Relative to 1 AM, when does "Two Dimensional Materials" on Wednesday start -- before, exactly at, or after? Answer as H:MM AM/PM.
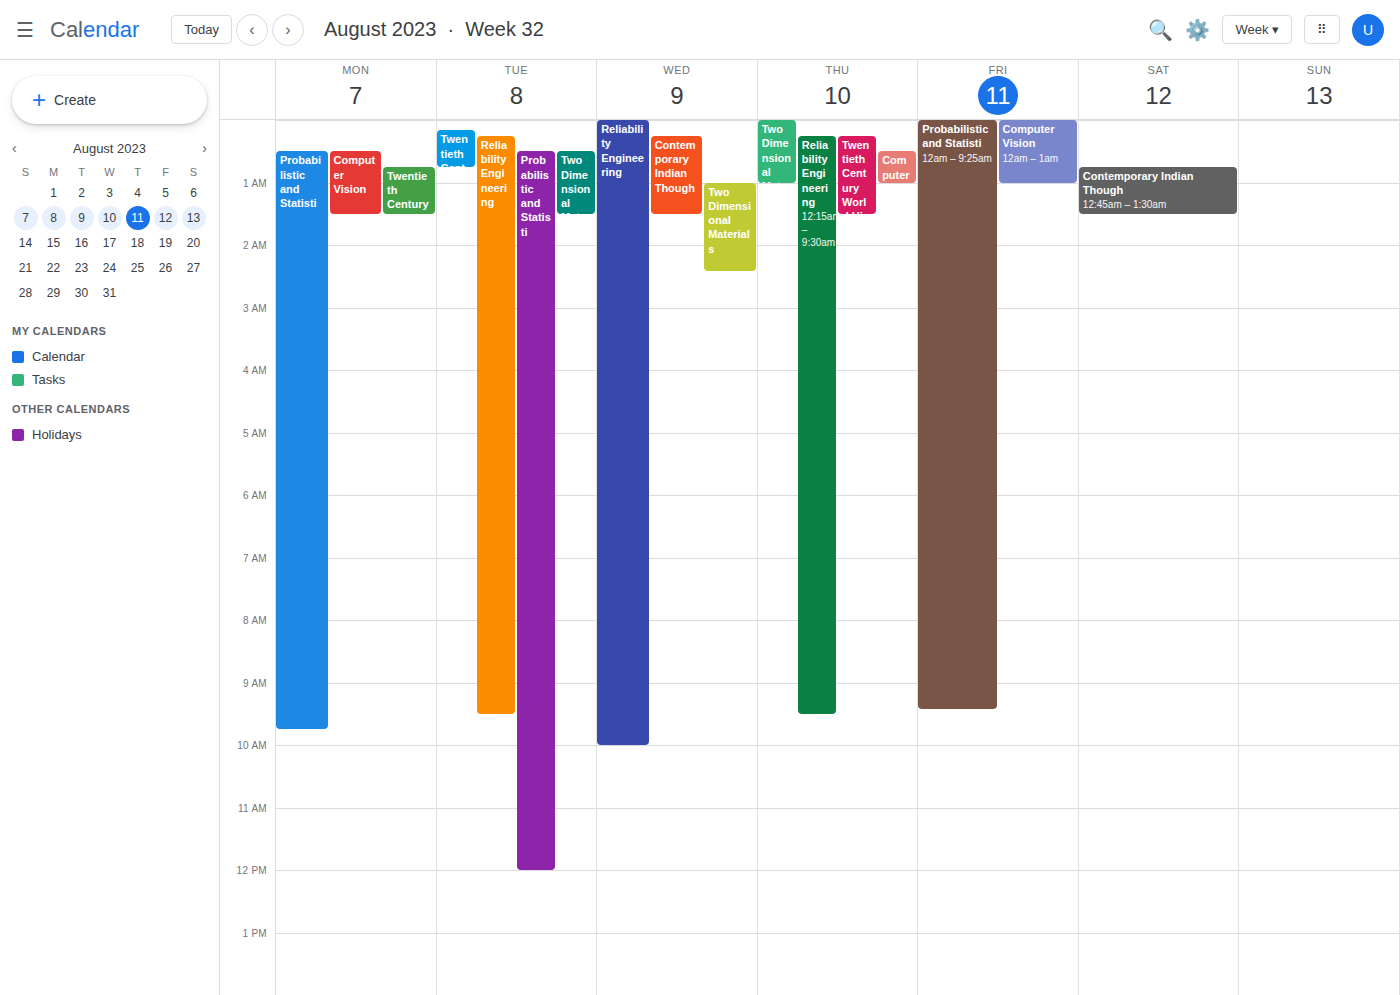
1:00 AM -- exactly at 1 AM, on the 1 AM line.